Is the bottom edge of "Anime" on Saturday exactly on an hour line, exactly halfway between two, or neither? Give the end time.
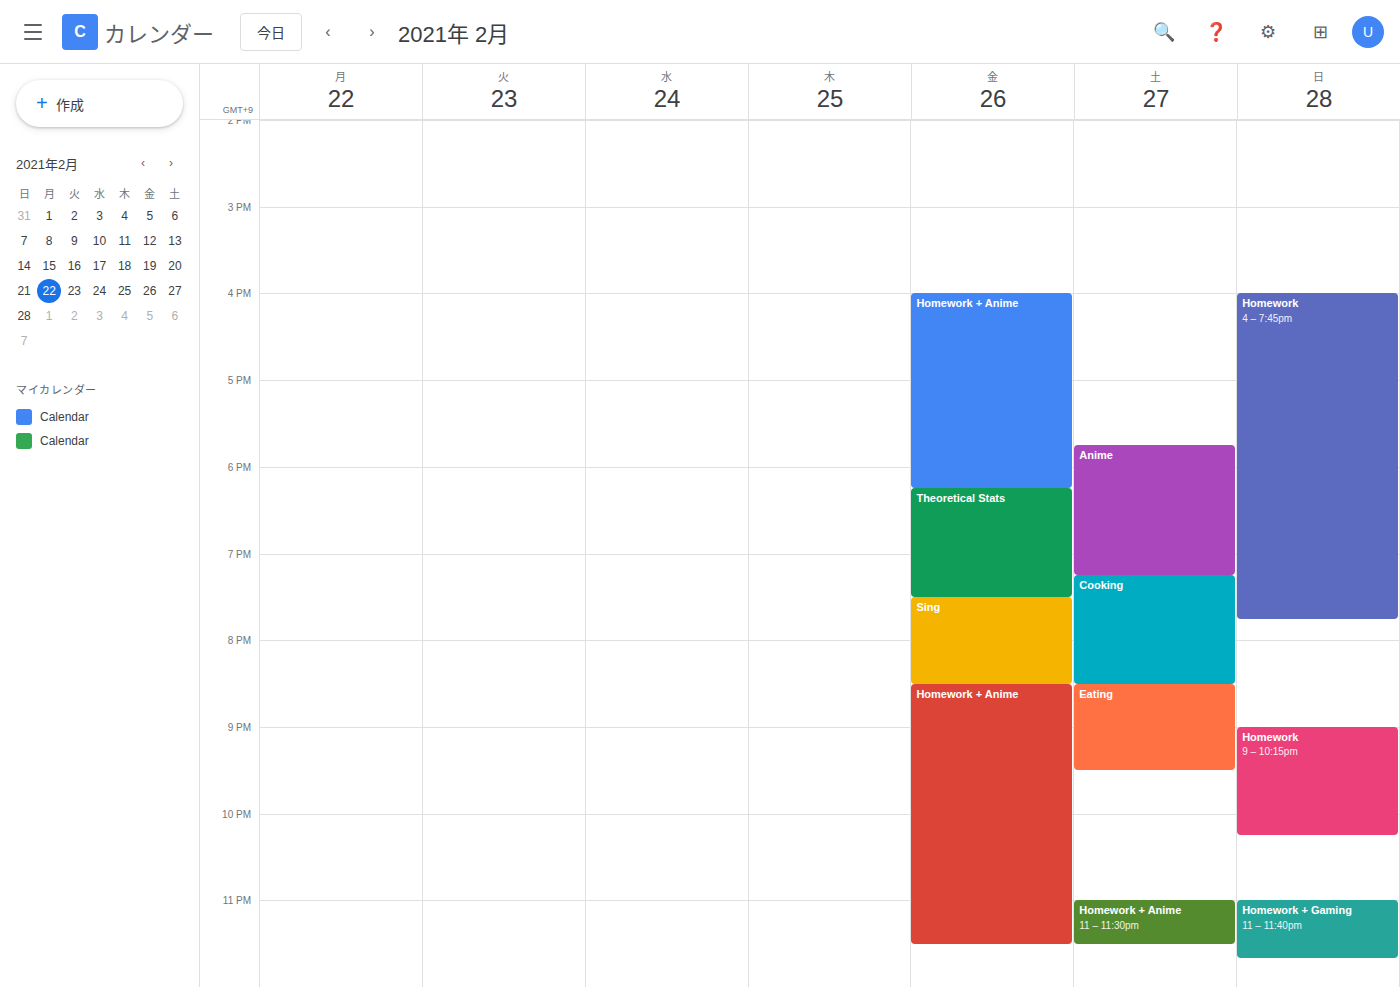
7:15 PM -- neither: a quarter of the way from the 7 PM line to the 8 PM line.